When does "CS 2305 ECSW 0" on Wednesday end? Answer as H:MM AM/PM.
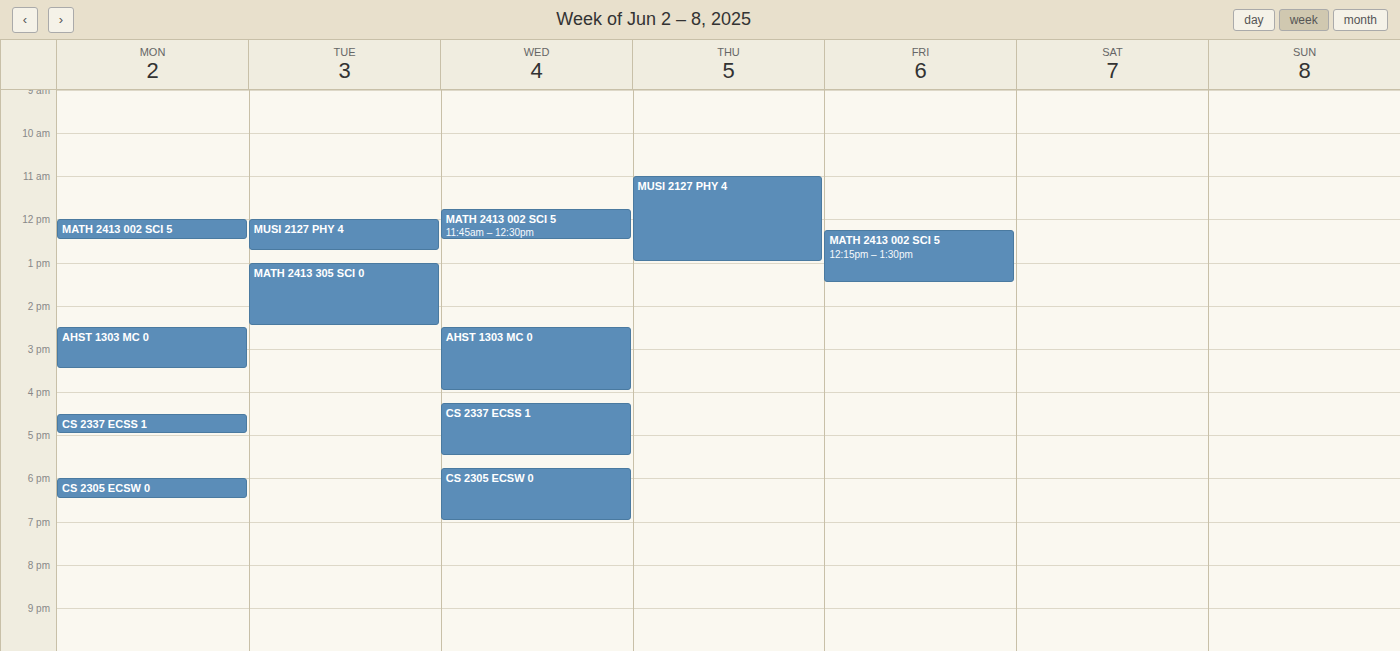
7:00 PM